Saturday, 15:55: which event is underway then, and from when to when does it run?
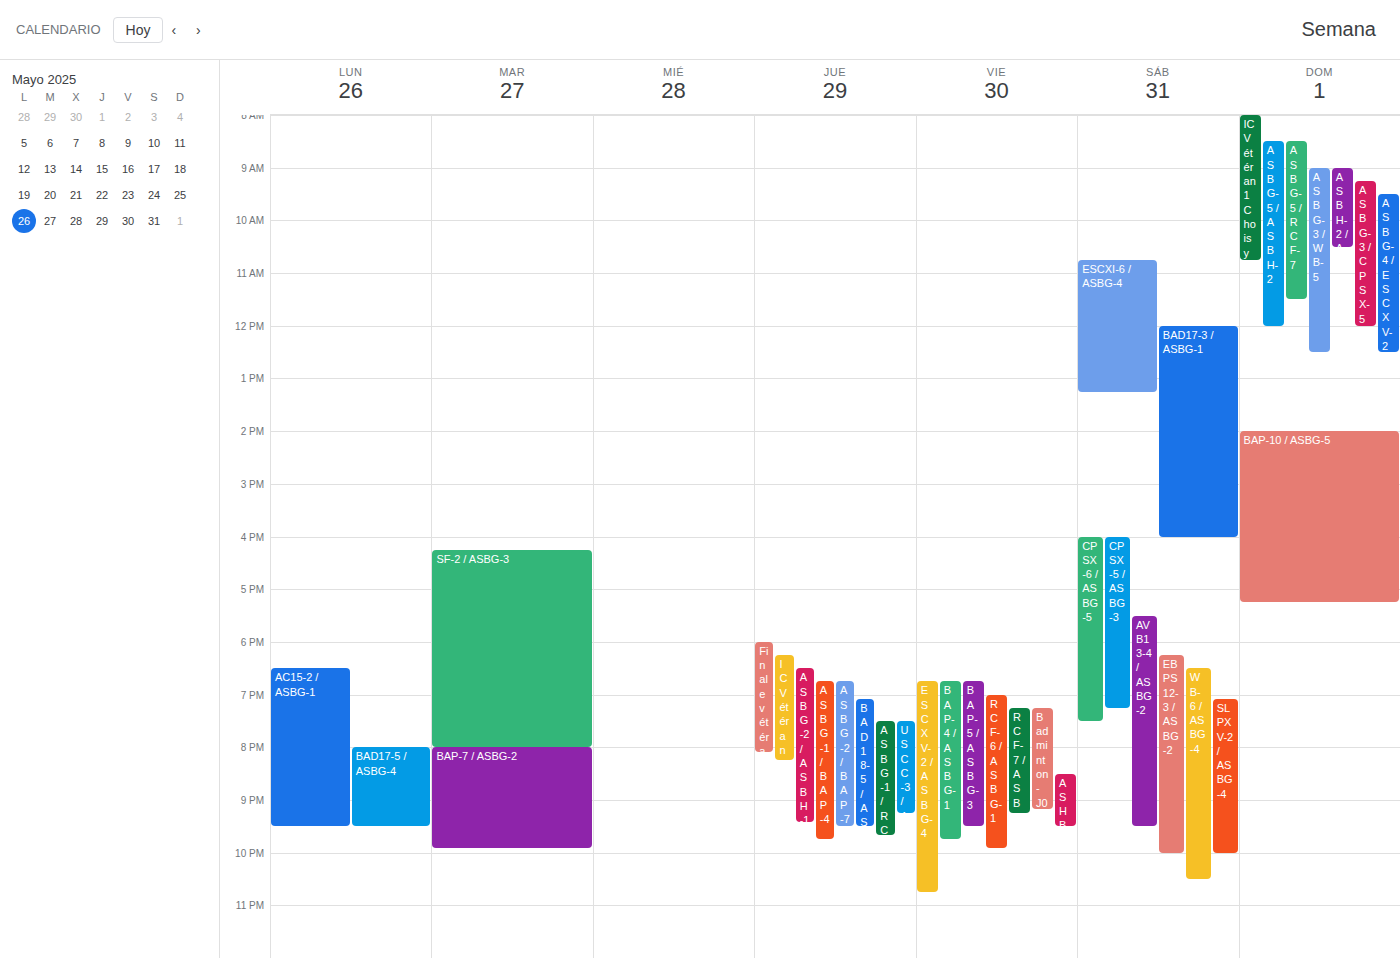
"BAD17-3 / ASBG-1", 12:00 to 16:00